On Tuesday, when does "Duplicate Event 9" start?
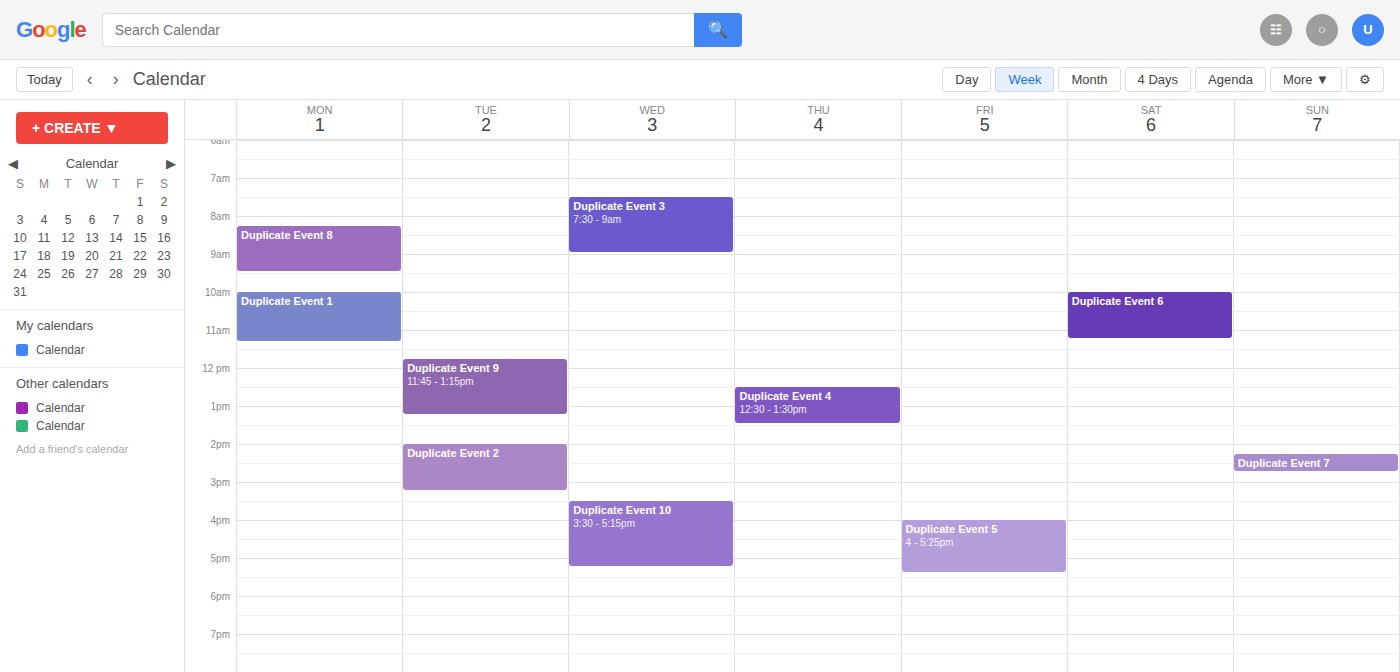
11:45 AM